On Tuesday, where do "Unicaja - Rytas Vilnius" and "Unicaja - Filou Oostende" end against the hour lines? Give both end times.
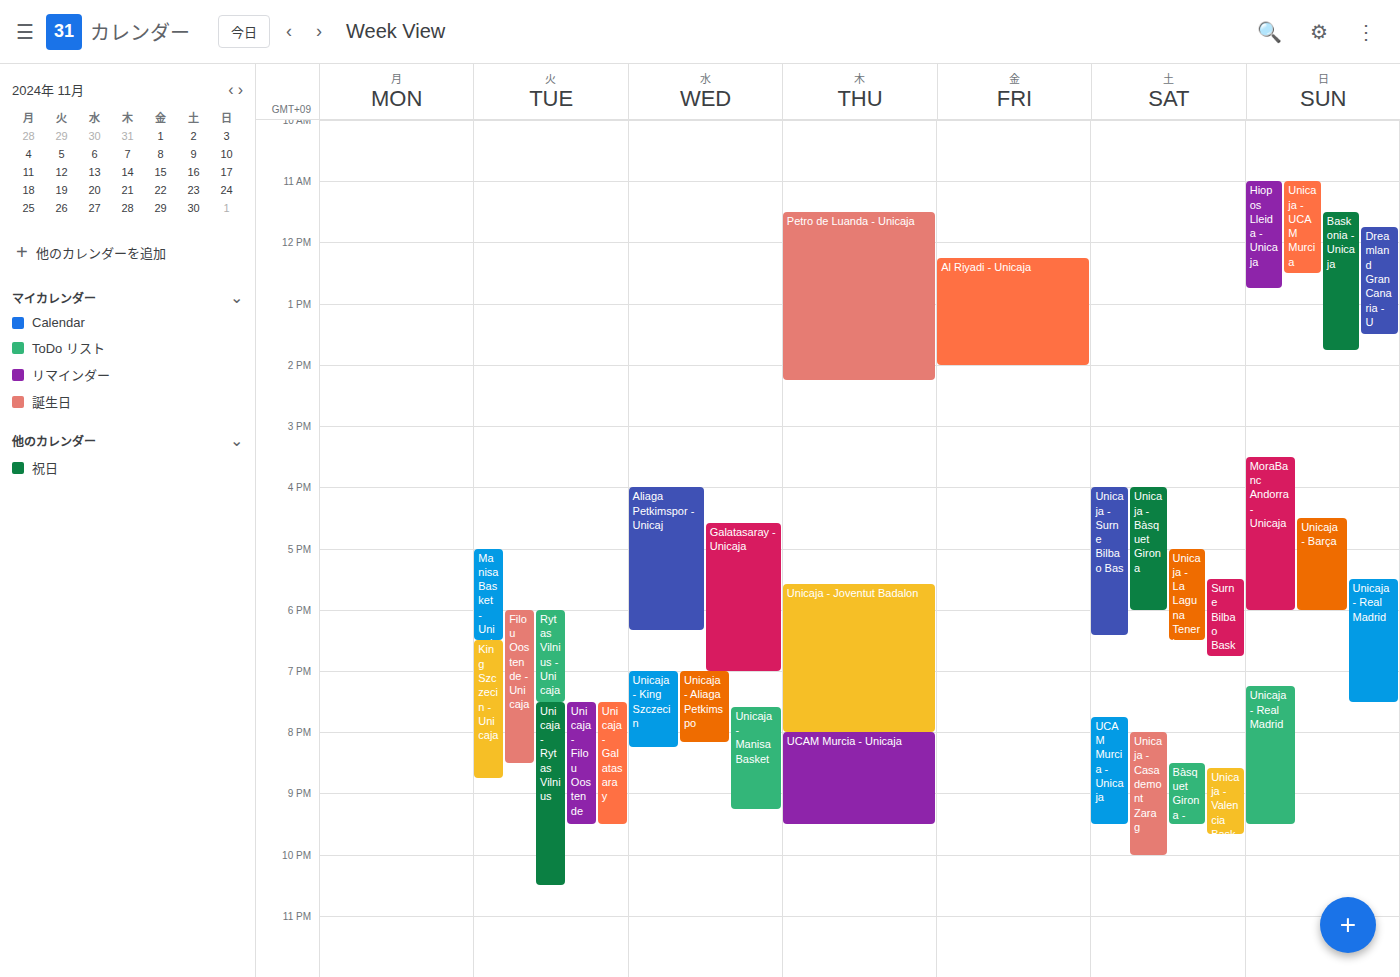
"Unicaja - Rytas Vilnius": 10:30 PM, halfway between the 10 PM and 11 PM lines. "Unicaja - Filou Oostende": 9:30 PM, halfway between the 9 PM and 10 PM lines.